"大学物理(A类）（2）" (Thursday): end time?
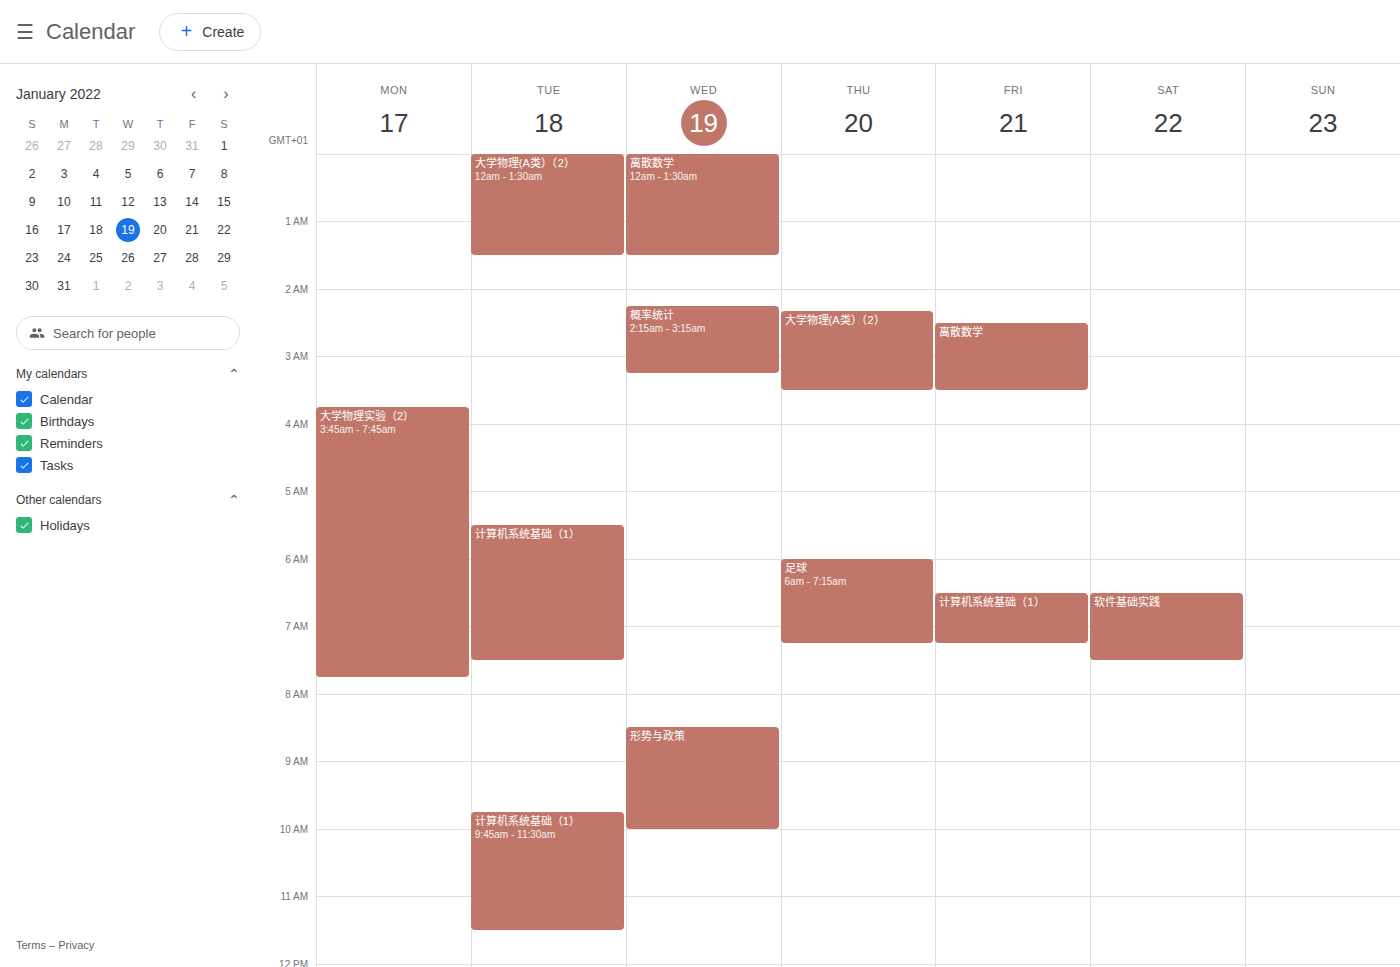
3:30 AM